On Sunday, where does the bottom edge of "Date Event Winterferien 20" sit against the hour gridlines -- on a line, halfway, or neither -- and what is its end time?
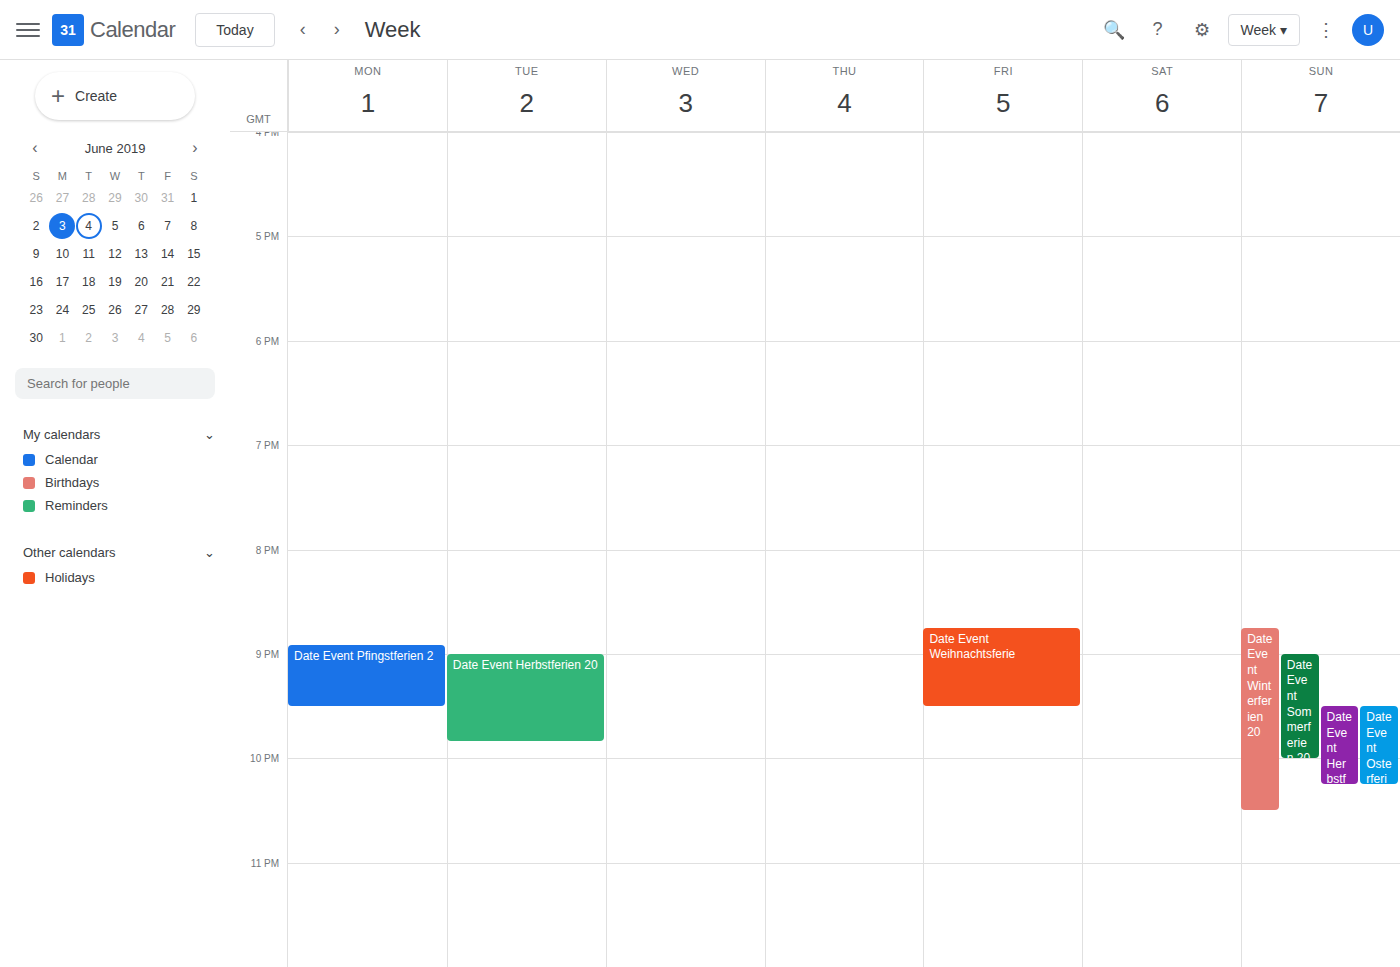
10:30 PM -- halfway between the 10 PM and 11 PM lines.